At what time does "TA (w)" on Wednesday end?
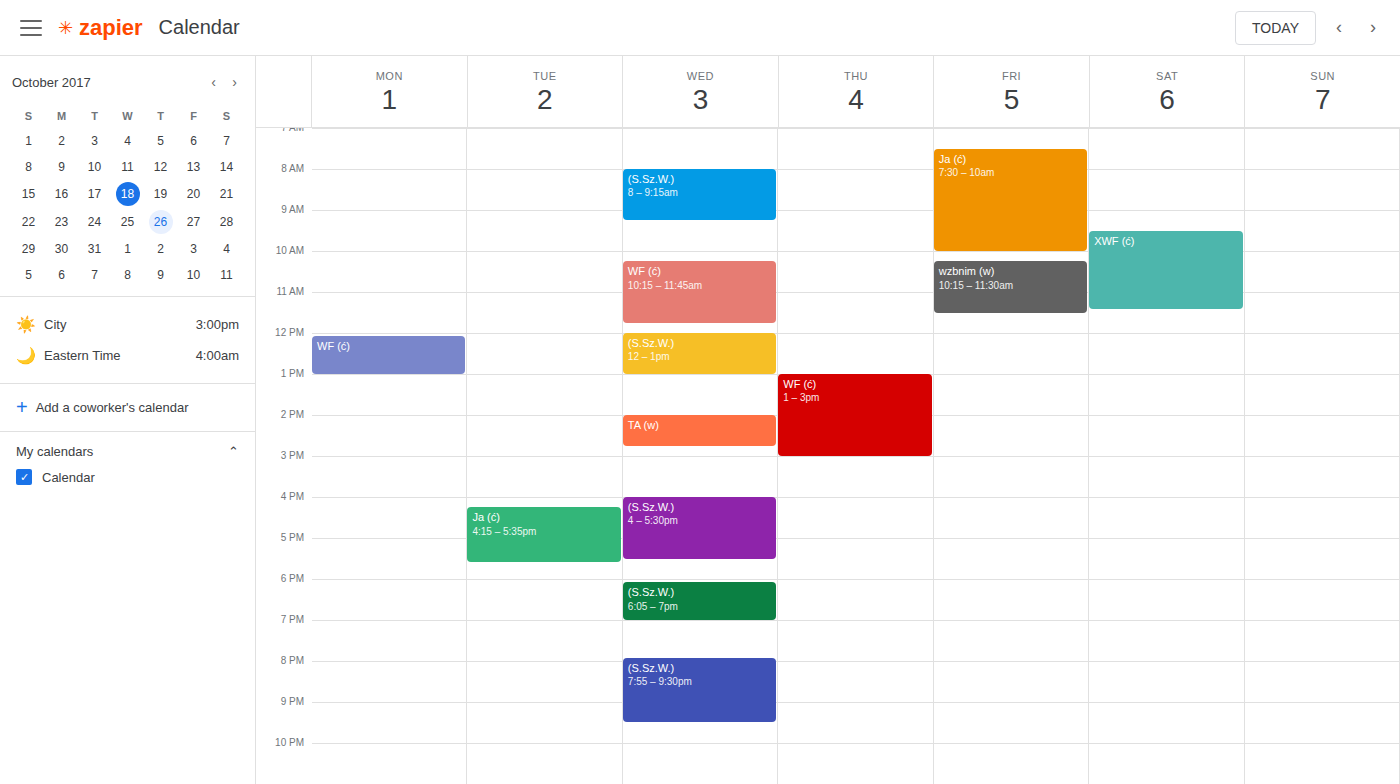
2:45 PM